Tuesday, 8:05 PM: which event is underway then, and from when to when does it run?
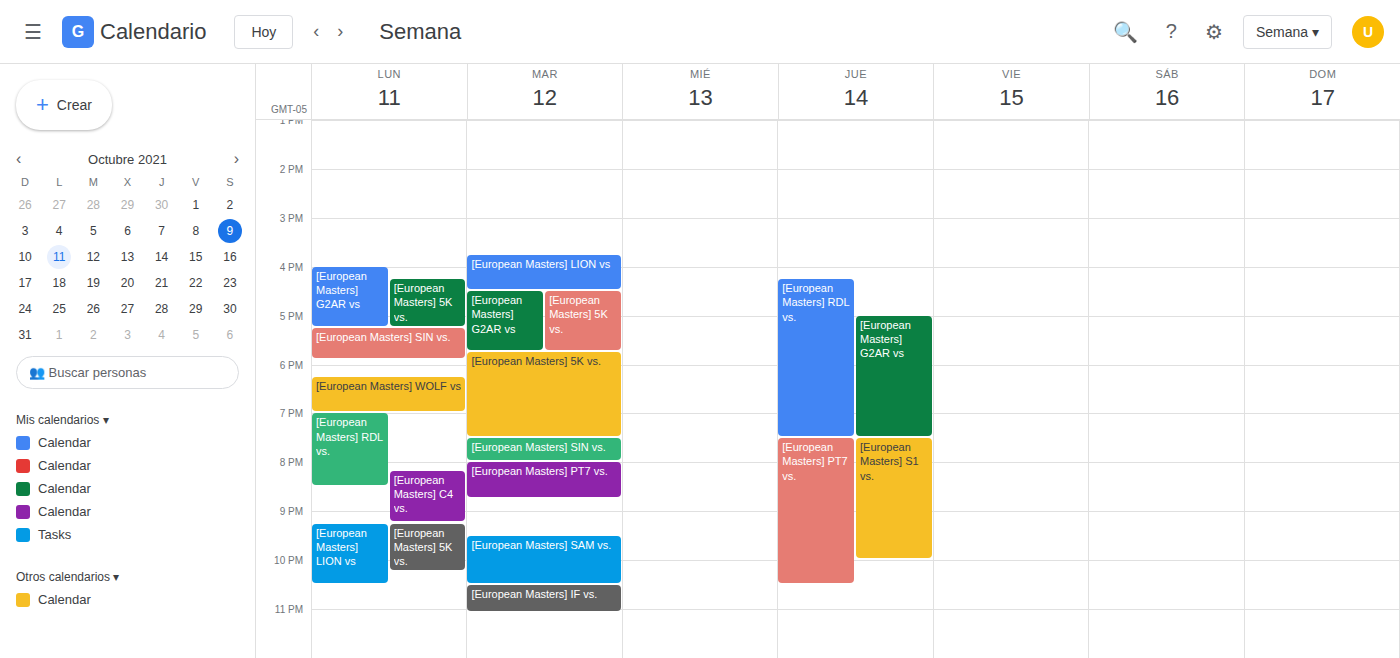
"[European Masters] PT7 vs.", 8:00 PM to 8:45 PM